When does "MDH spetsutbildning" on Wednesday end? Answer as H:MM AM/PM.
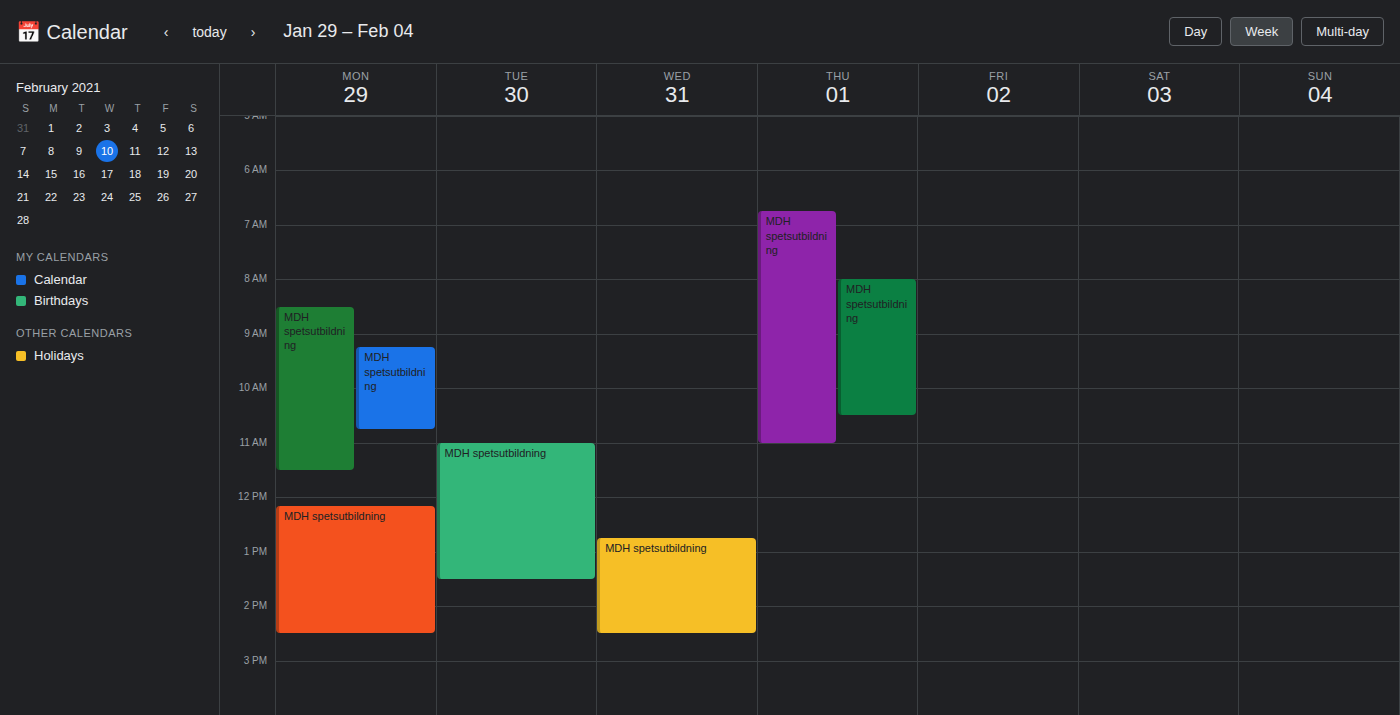
2:30 PM